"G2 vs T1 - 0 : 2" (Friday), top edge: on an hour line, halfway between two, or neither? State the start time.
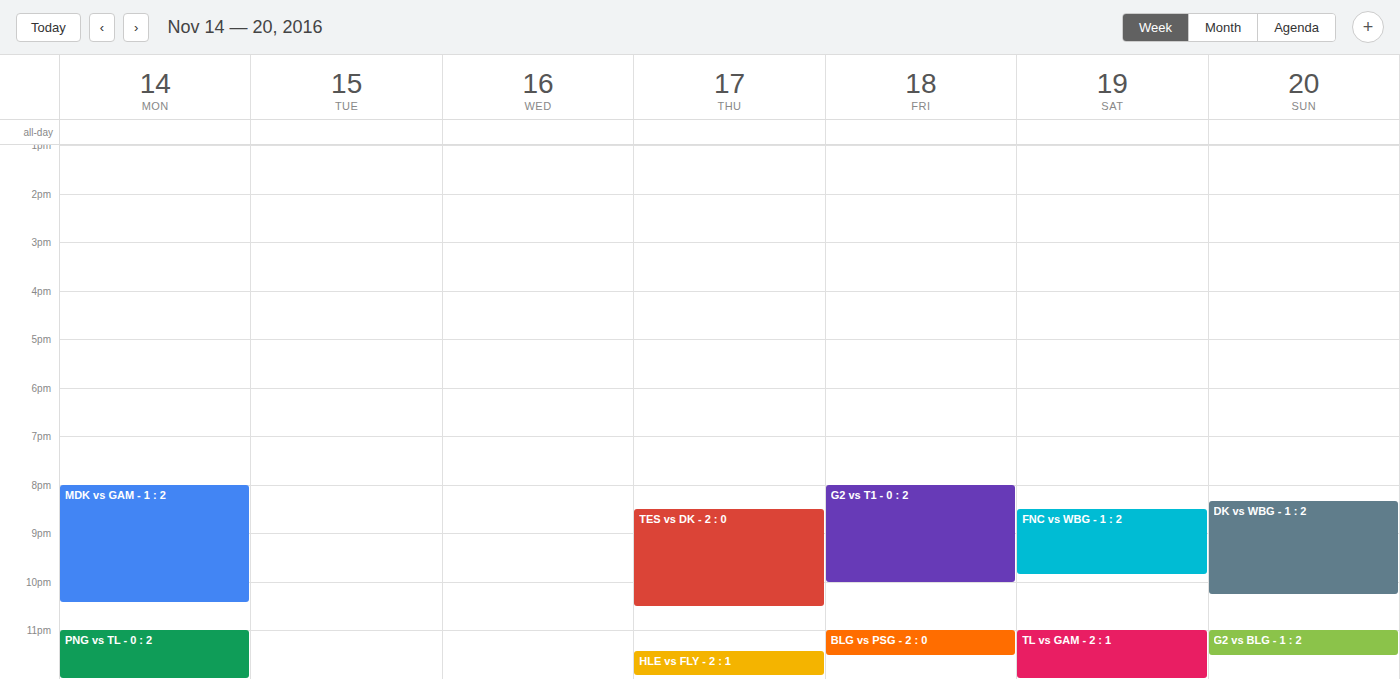
8:00 PM -- exactly on the 8 PM line.